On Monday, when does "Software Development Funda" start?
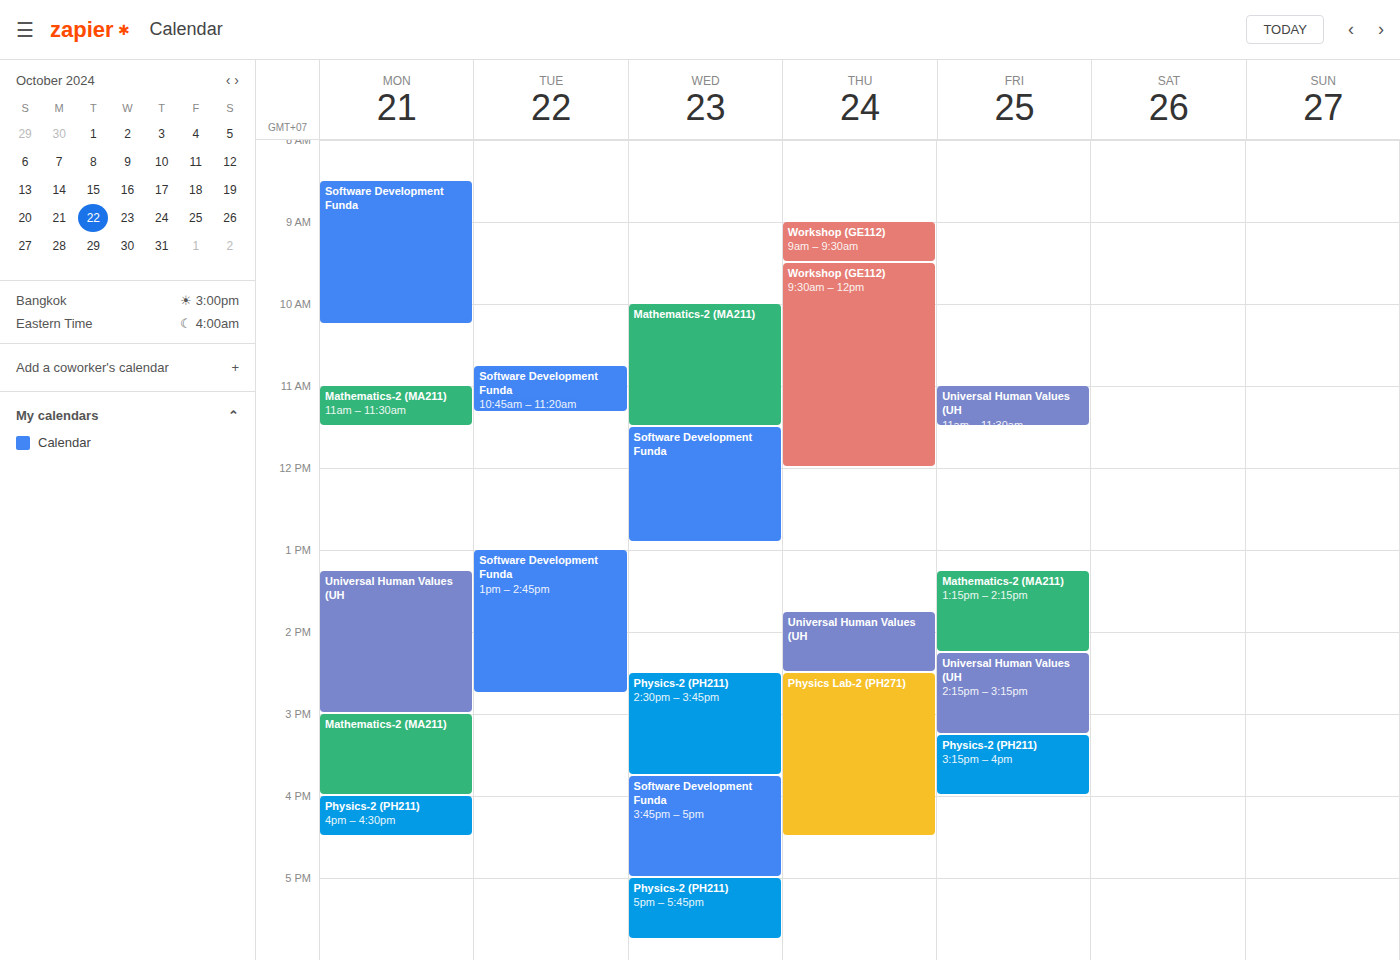
8:30 AM